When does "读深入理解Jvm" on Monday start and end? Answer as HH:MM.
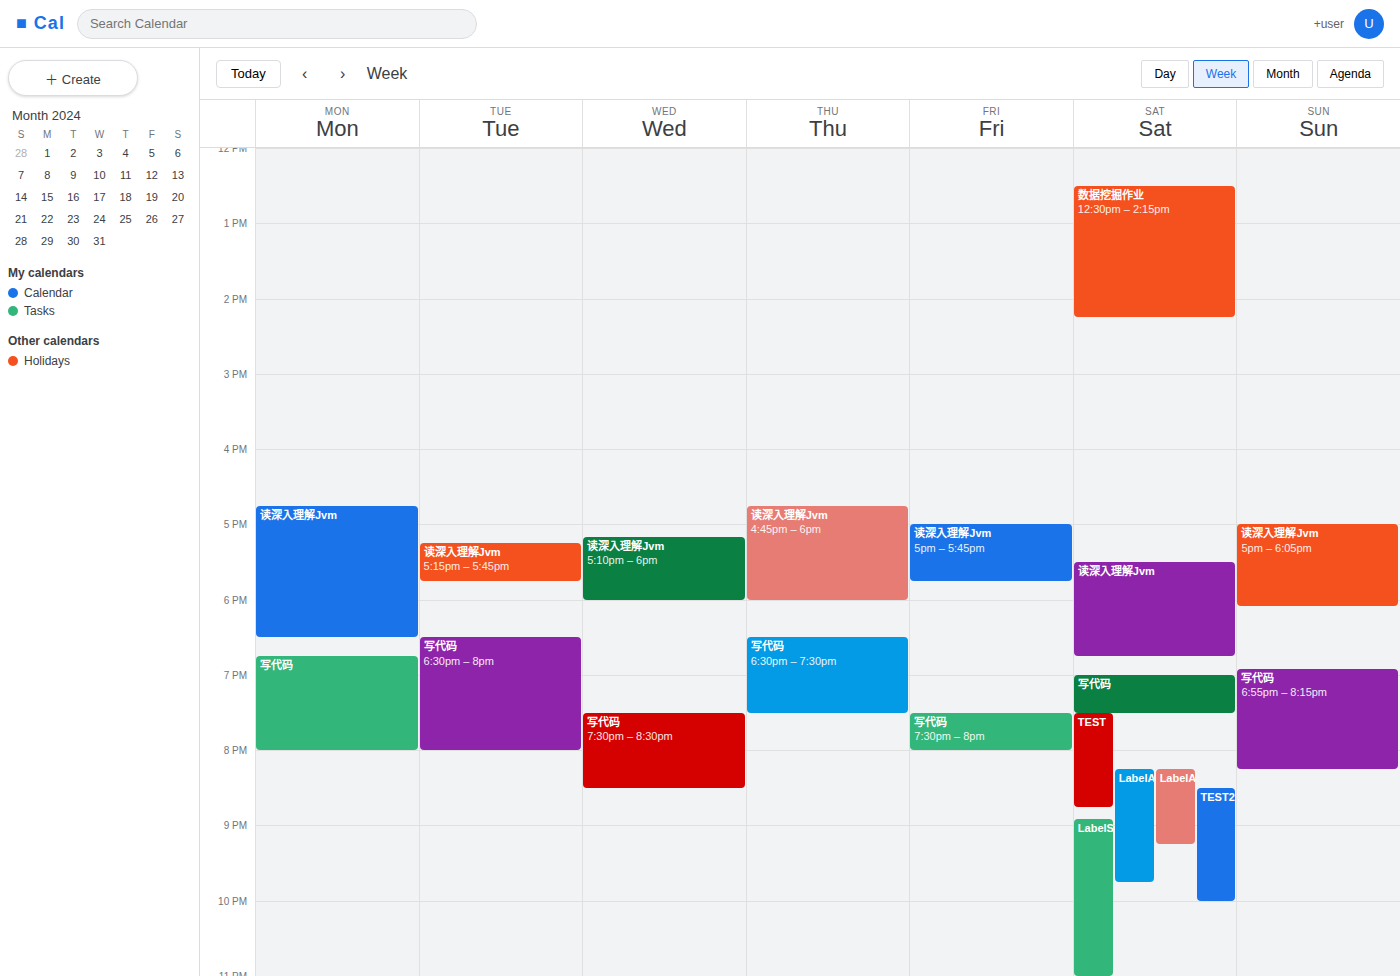
16:45 to 18:30